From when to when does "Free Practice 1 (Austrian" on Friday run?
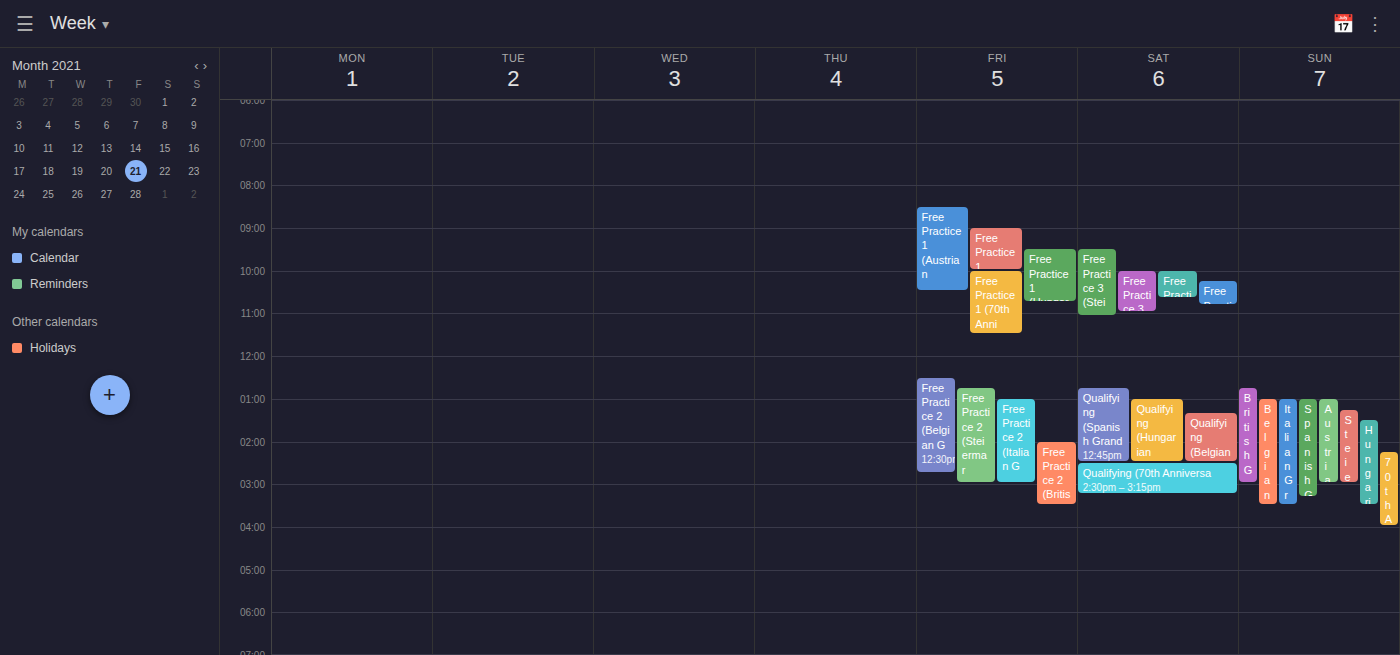
8:30 AM to 10:30 AM